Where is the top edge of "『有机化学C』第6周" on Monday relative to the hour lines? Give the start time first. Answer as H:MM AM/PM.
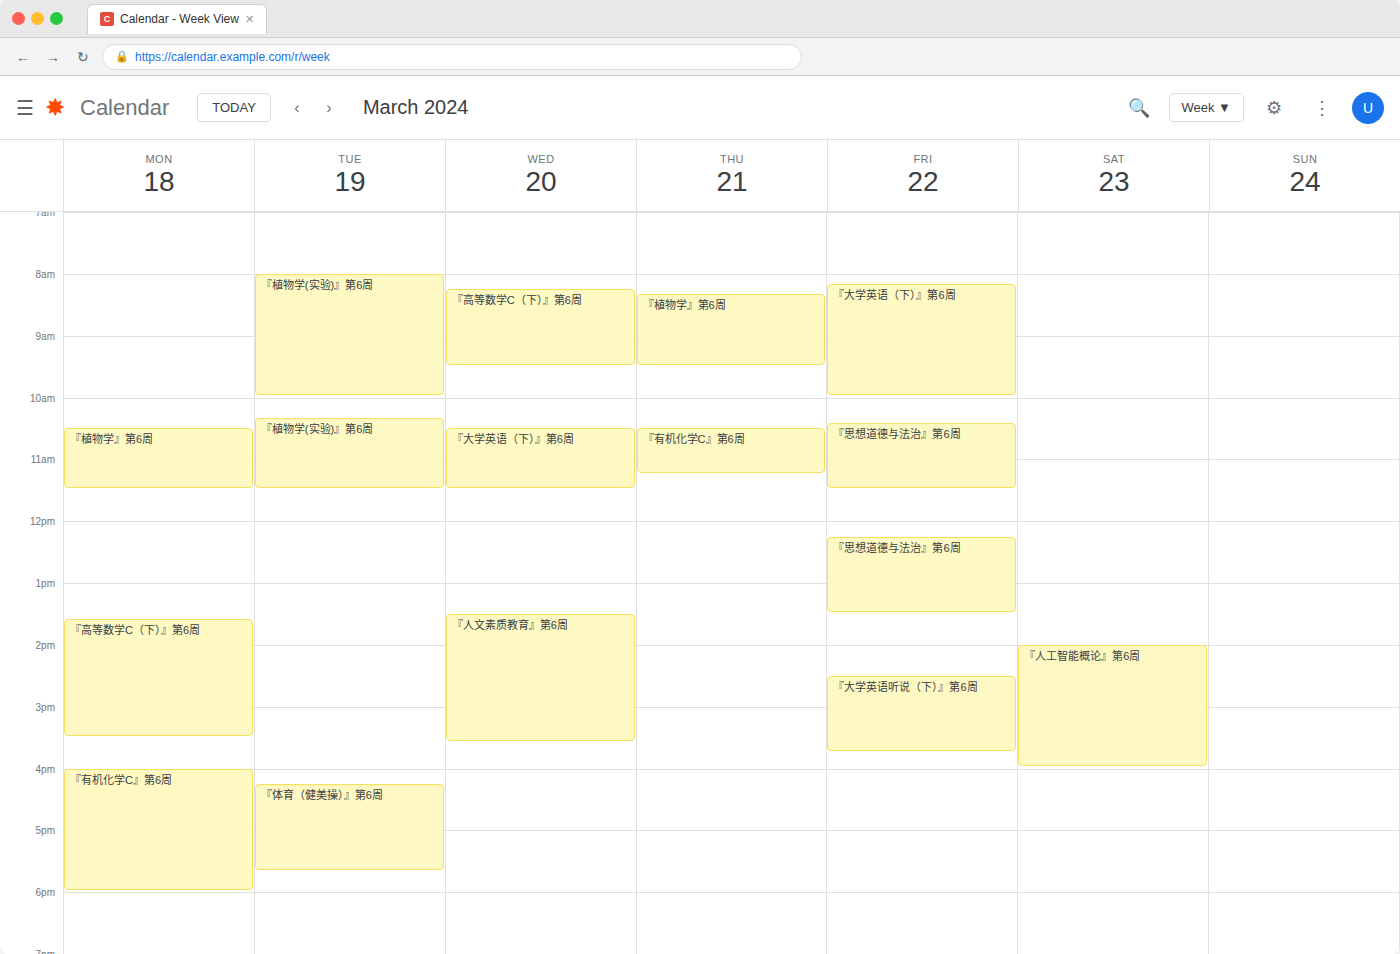
4:00 PM -- exactly on the 4 PM line.